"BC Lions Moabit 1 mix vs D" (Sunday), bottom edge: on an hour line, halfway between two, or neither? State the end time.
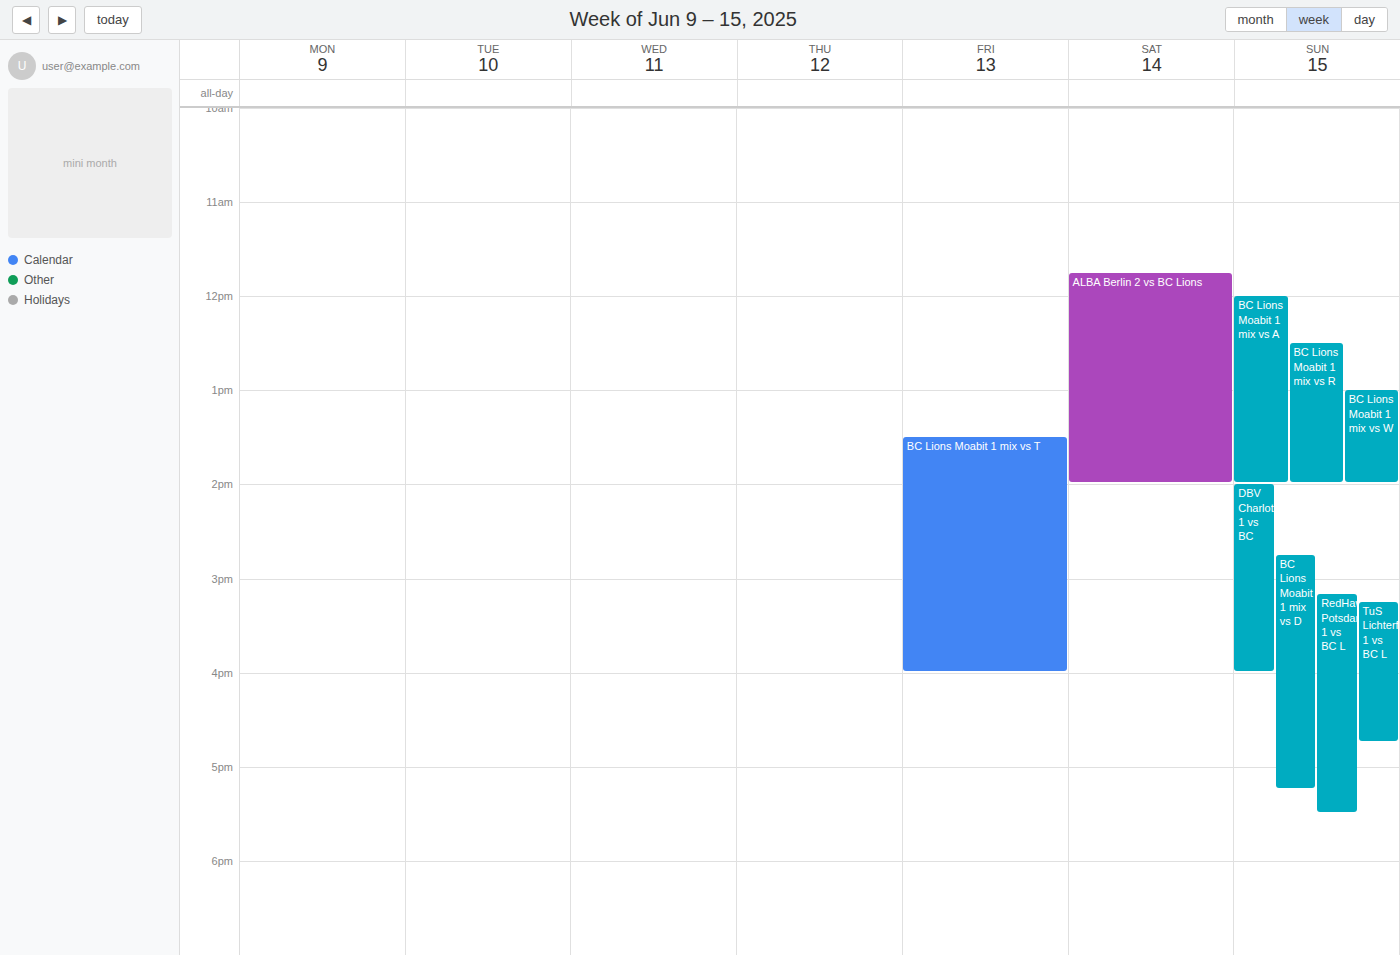
5:15 PM -- neither: a quarter of the way from the 5 PM line to the 6 PM line.